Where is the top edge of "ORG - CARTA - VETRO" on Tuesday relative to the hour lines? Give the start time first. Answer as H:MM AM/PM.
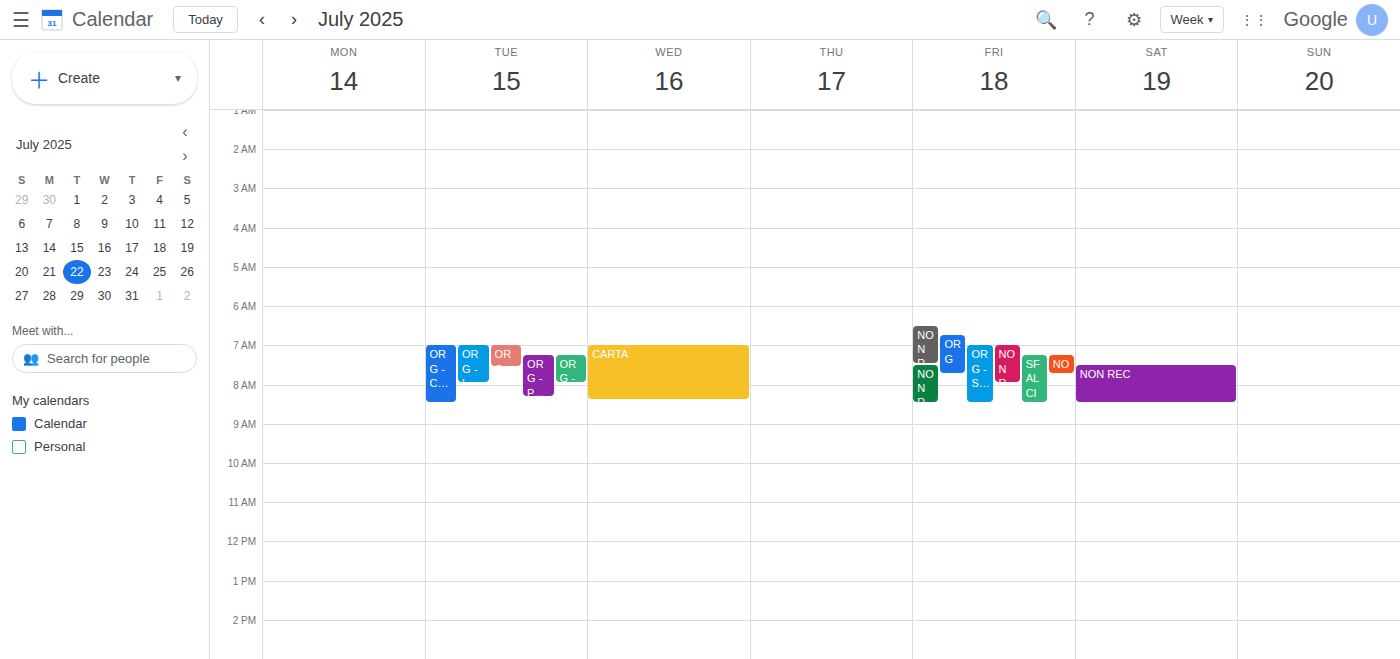
7:00 AM -- exactly on the 7 AM line.